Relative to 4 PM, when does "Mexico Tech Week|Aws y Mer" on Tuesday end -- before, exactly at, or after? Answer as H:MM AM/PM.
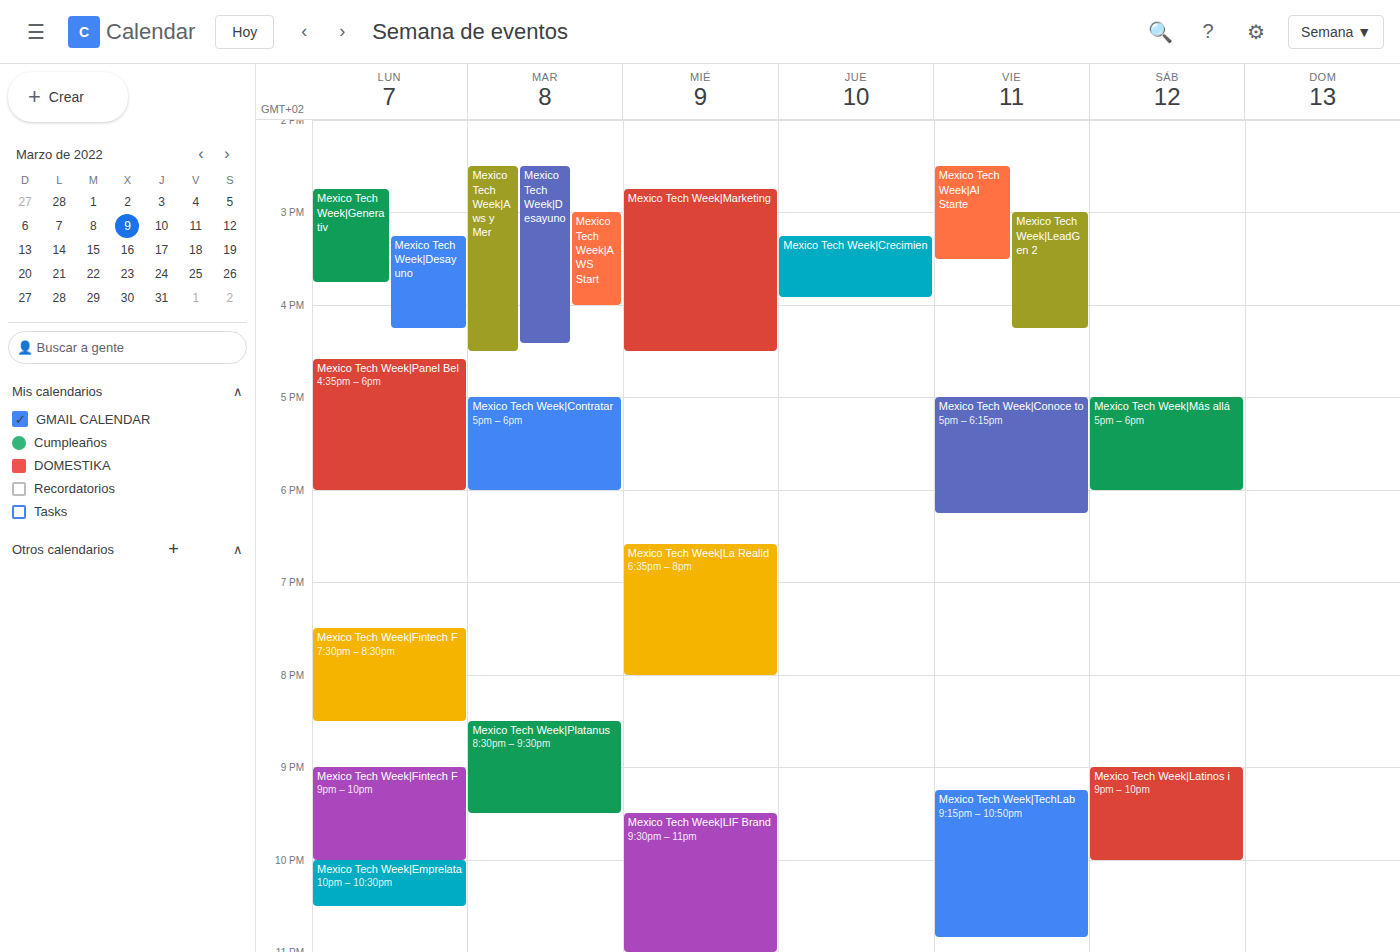
4:30 PM -- after 4 PM, 30 minutes below the 4 PM line.